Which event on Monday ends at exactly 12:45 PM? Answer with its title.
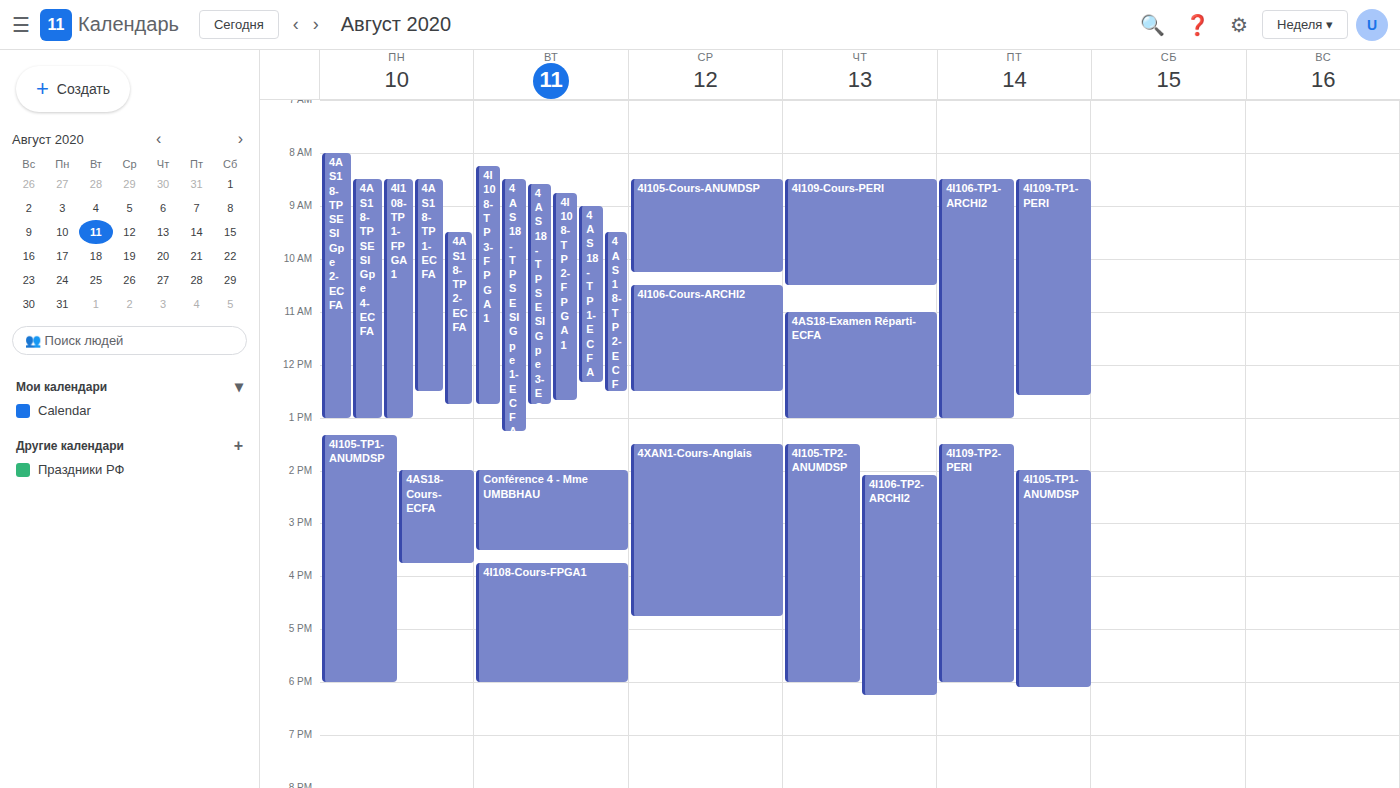
"4AS18-TP2-ECFA"